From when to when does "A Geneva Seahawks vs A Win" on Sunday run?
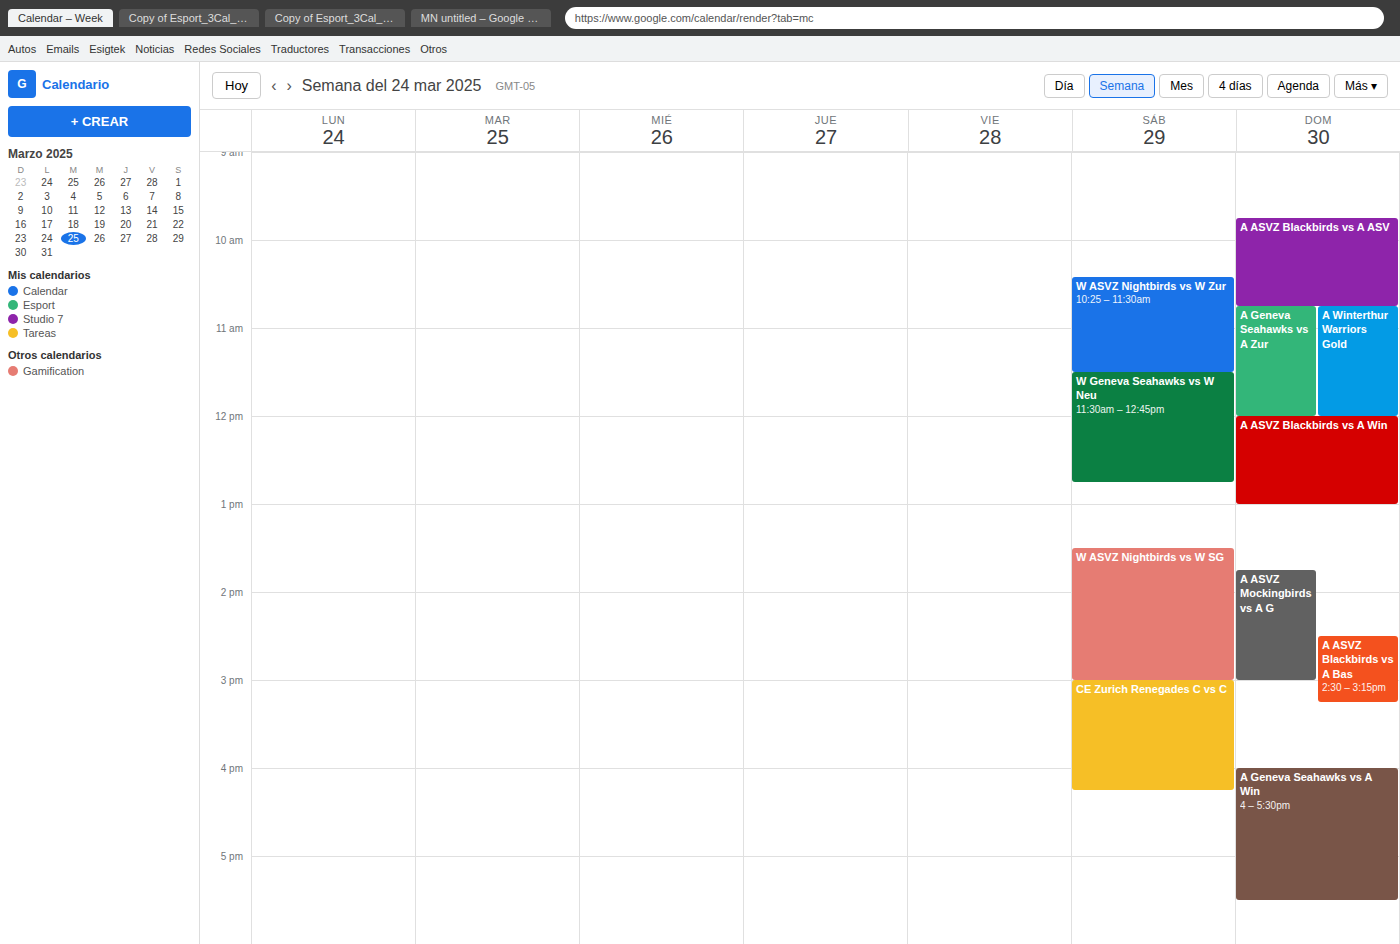
4:00 PM to 5:30 PM